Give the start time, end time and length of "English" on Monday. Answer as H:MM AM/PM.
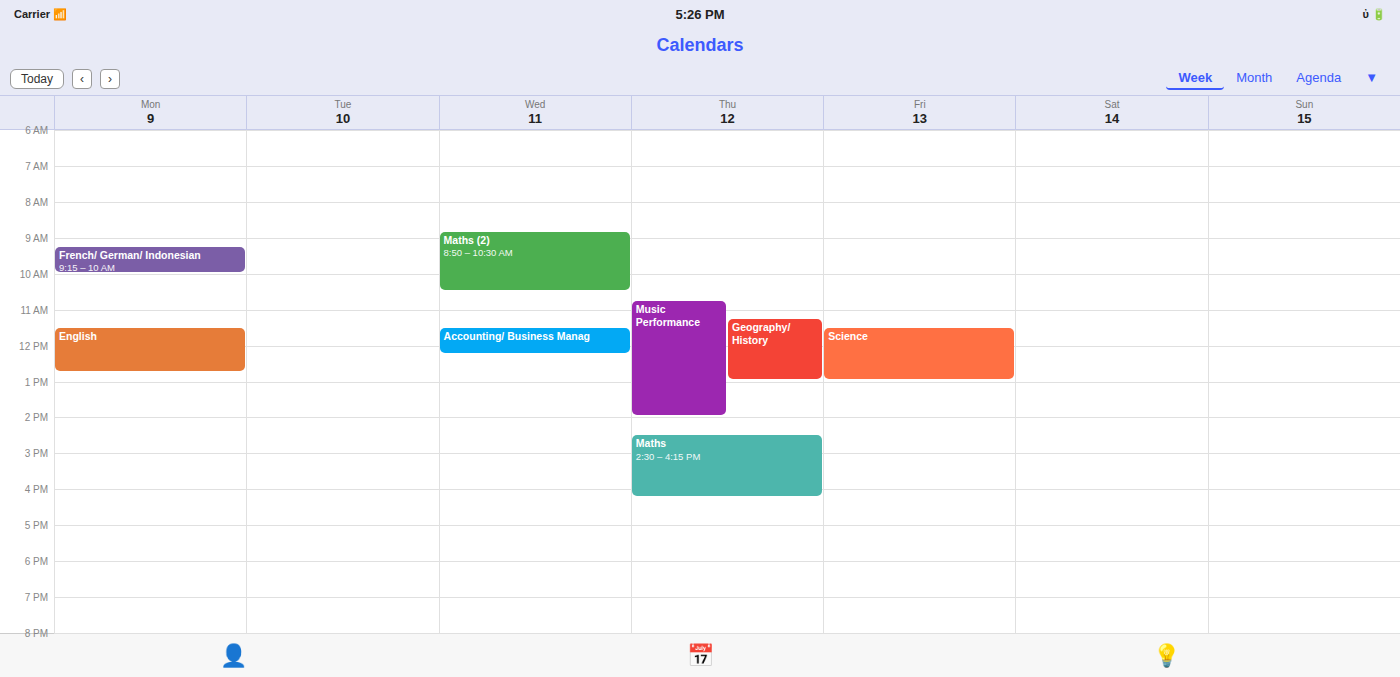
11:30 AM to 12:45 PM, 1 hour 15 minutes